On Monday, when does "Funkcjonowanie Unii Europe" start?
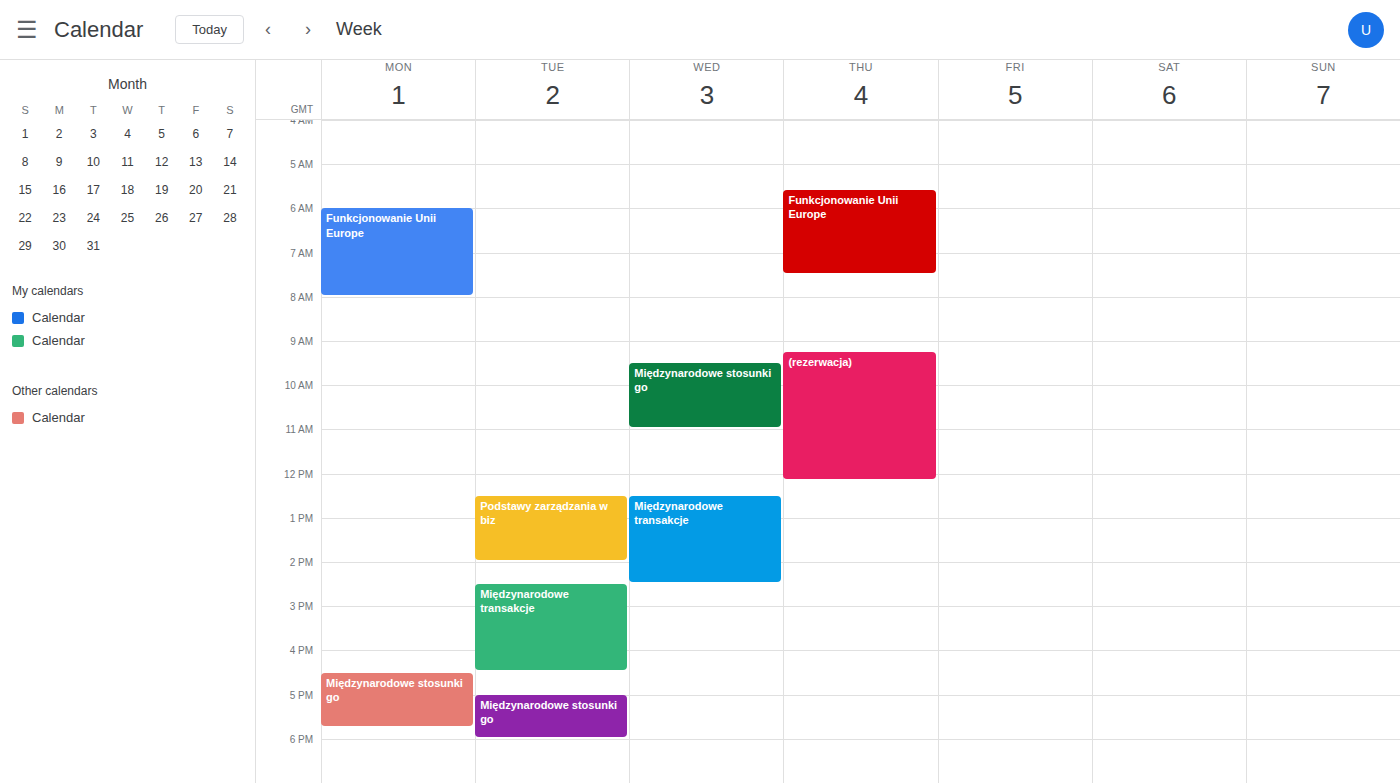
06:00